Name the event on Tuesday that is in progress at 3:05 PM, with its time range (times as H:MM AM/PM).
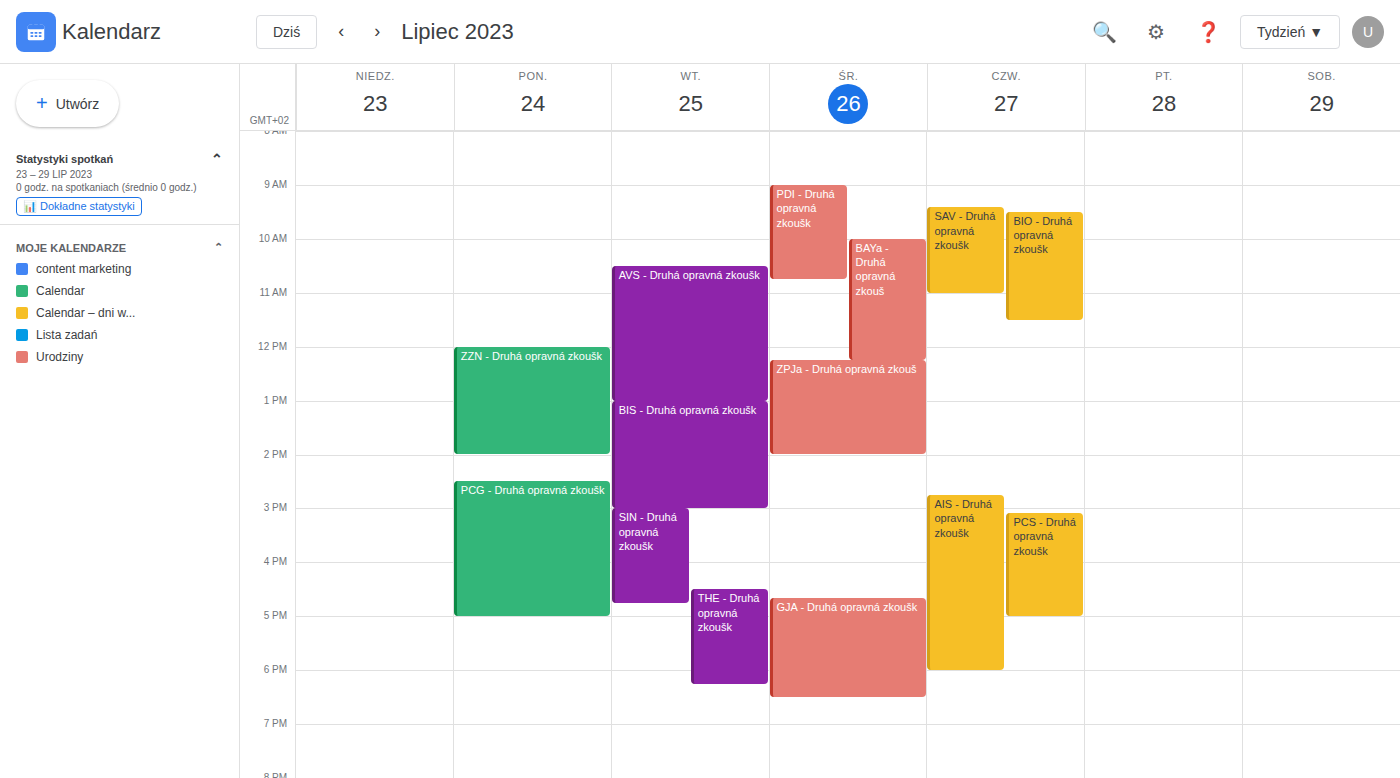
"SIN - Druhá opravná zkoušk", 3:00 PM to 4:45 PM